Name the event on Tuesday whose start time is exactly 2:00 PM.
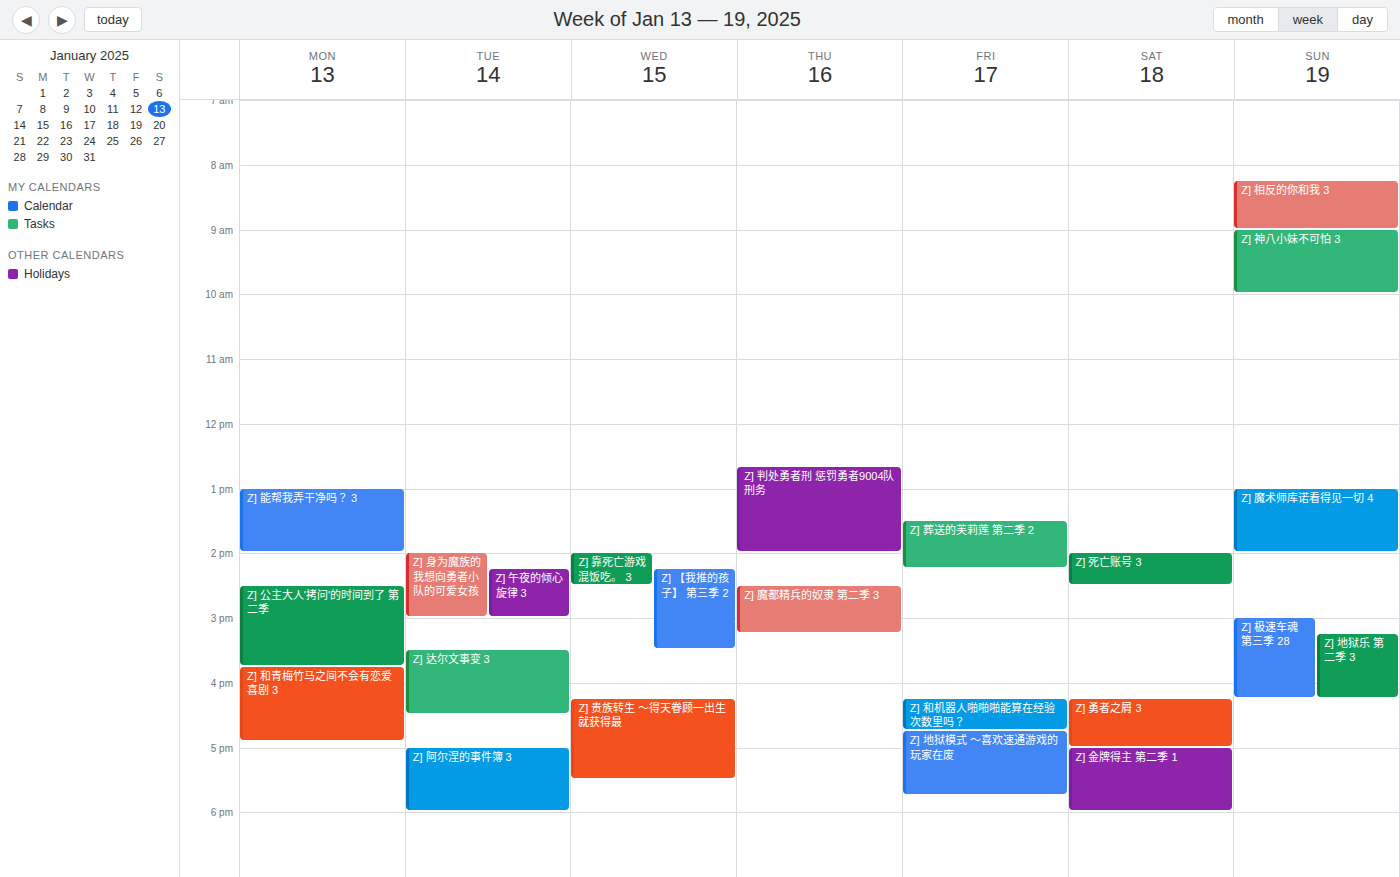
"Z] 身为魔族的我想向勇者小队的可爱女孩"